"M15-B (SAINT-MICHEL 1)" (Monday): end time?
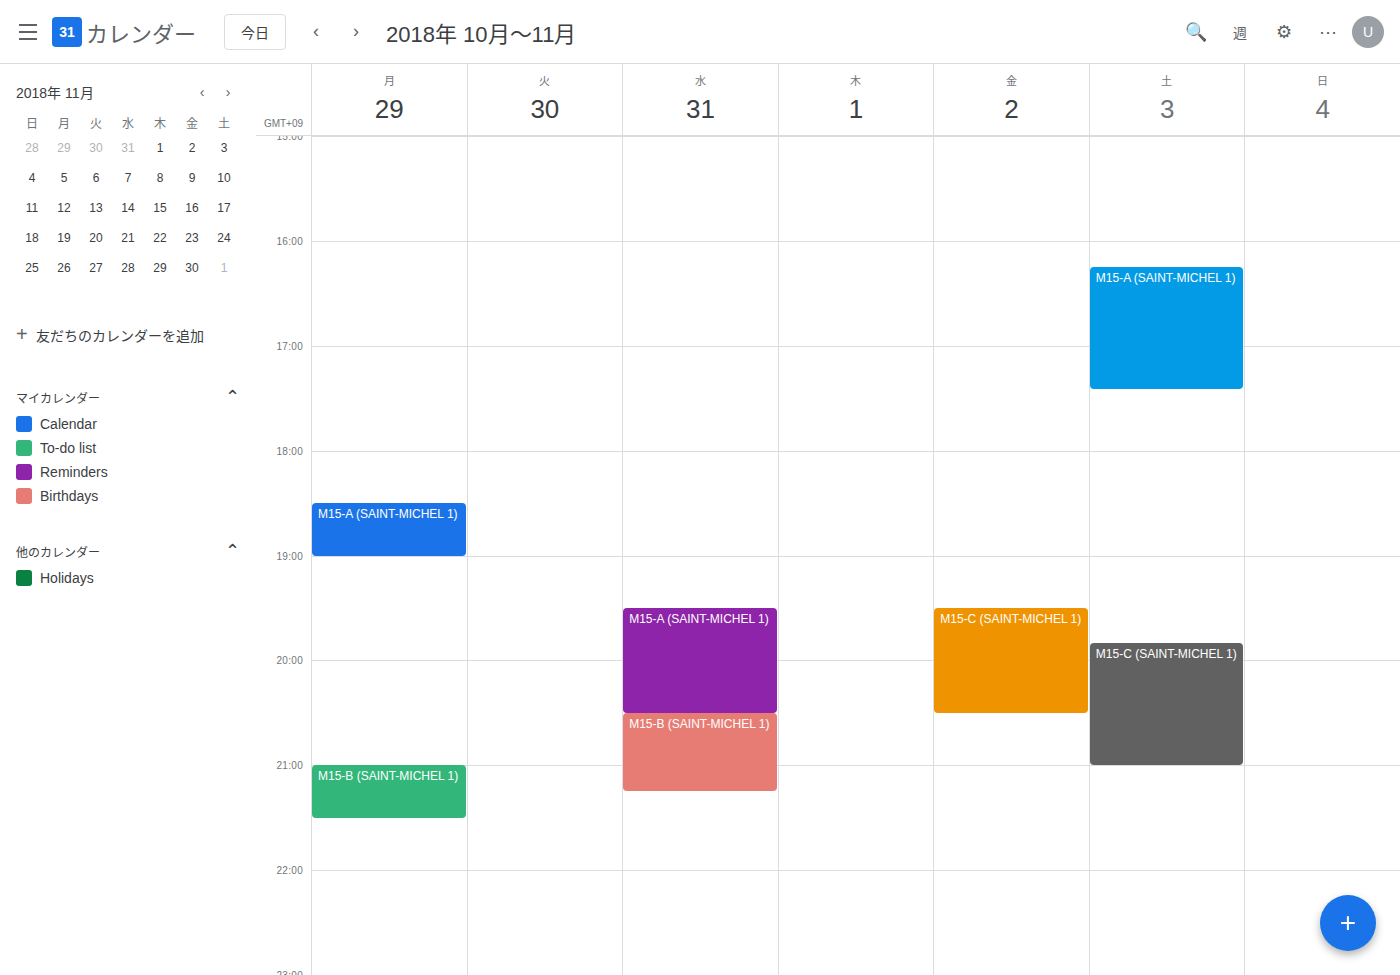
21:30